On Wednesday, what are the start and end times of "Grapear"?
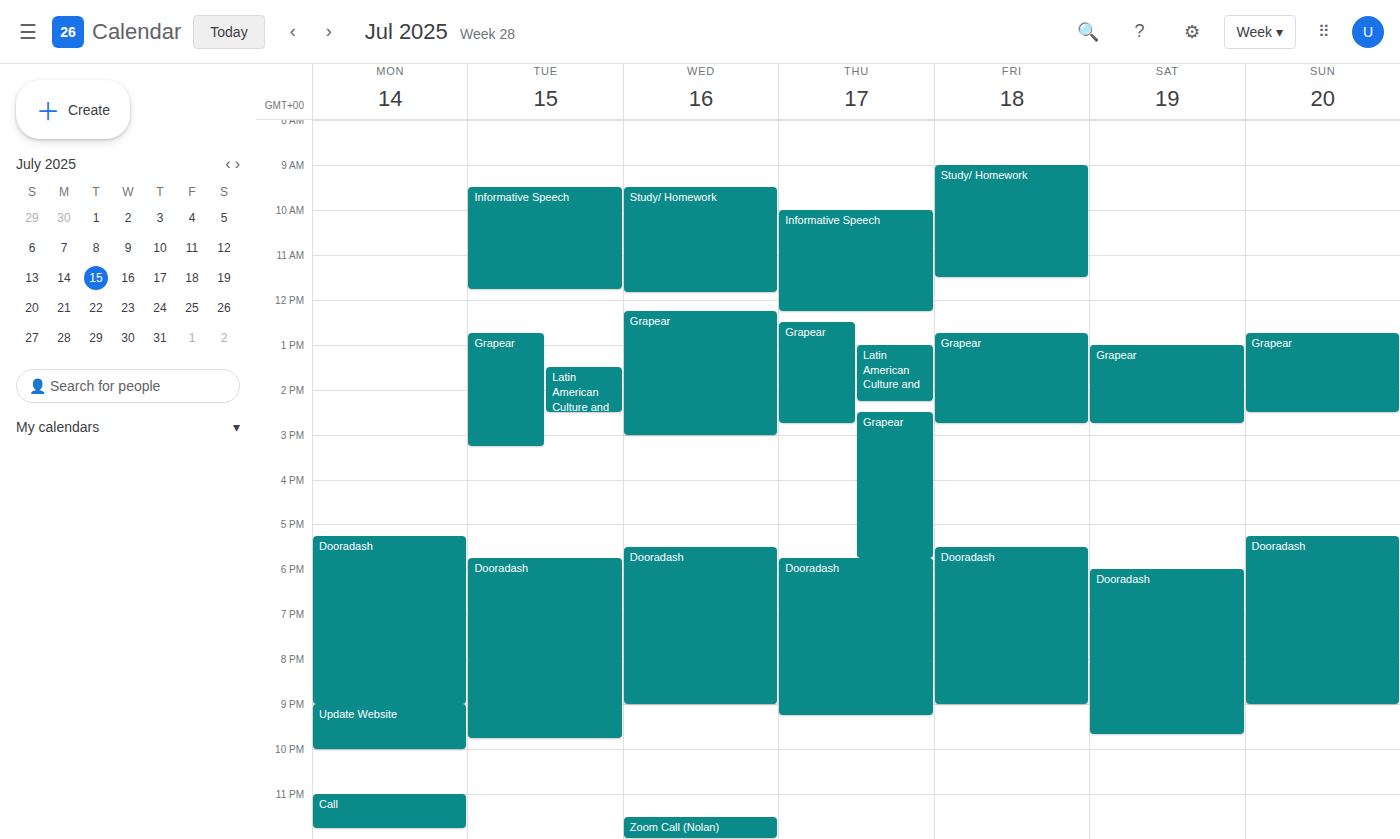
12:15 to 15:00